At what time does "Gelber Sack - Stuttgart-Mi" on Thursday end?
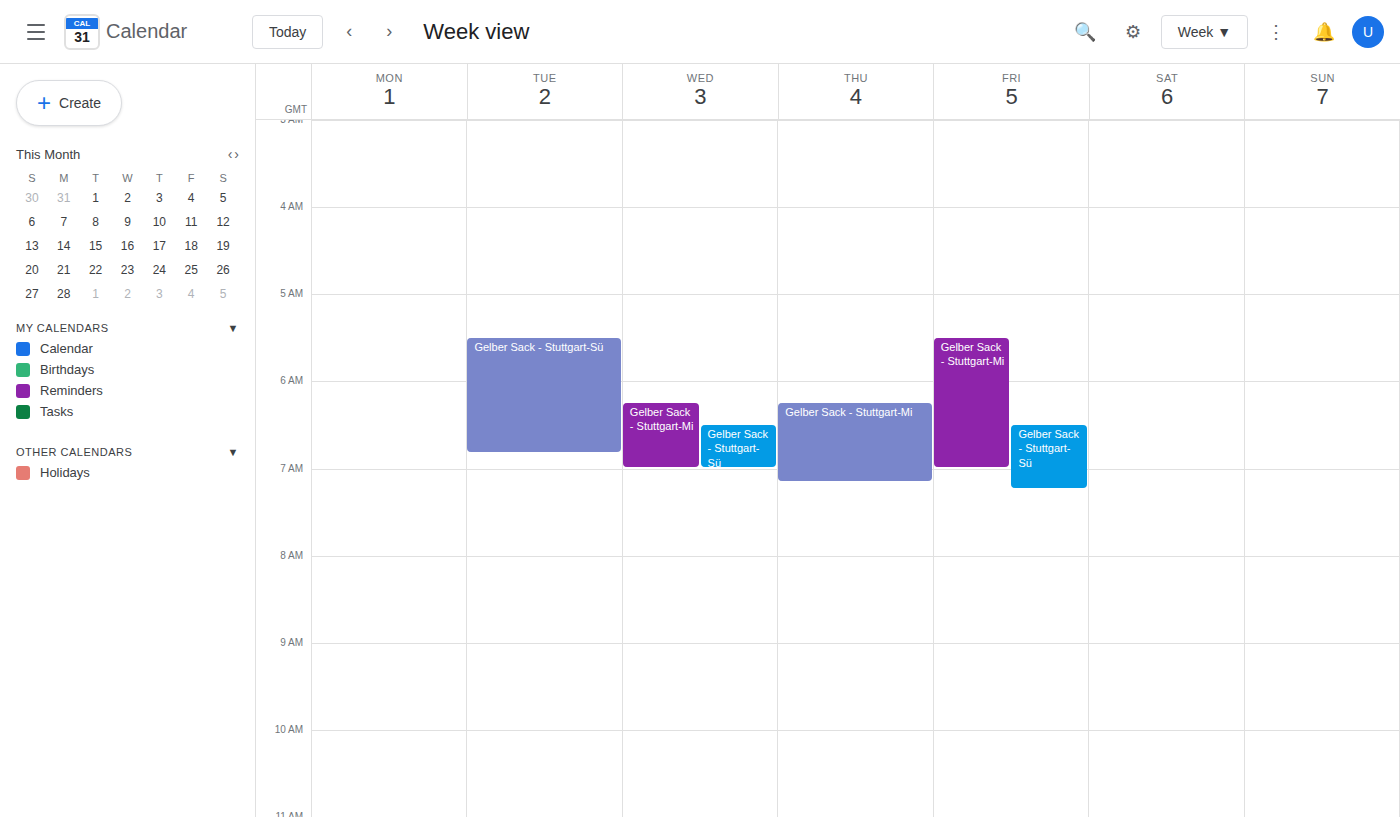
7:10 AM